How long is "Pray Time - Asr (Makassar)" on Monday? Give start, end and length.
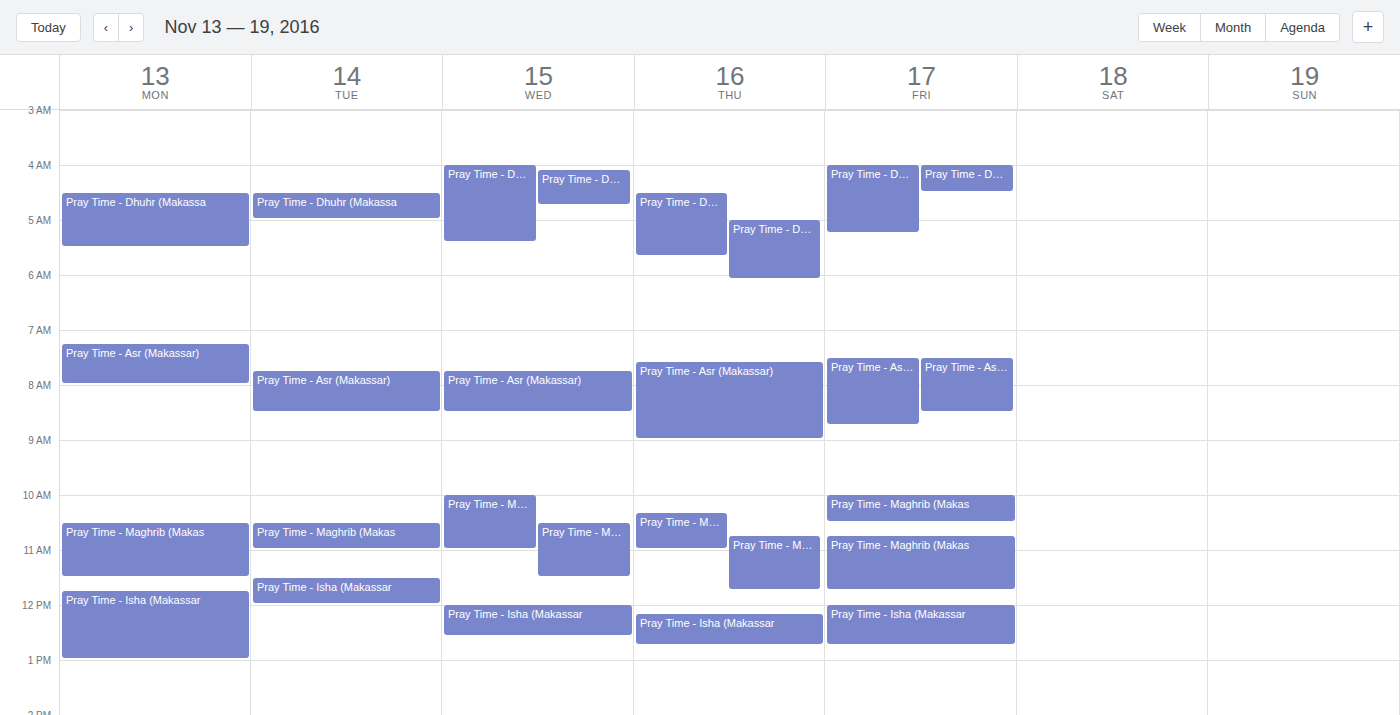
7:15 AM to 8:00 AM, 45 minutes